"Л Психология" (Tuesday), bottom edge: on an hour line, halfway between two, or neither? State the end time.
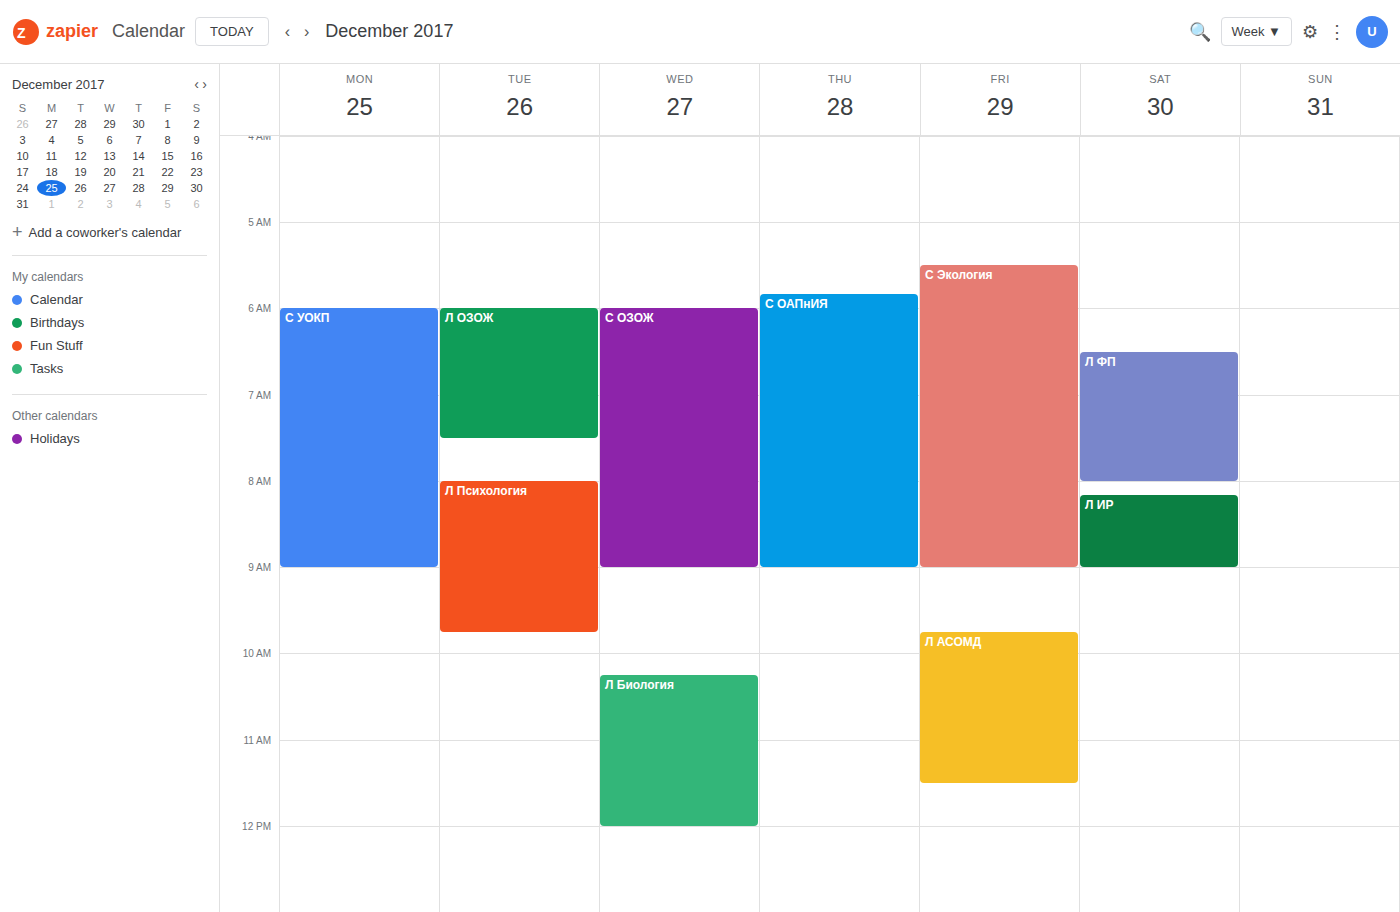
09:45 -- neither: three quarters of the way from the 09:00 line to the 10:00 line.